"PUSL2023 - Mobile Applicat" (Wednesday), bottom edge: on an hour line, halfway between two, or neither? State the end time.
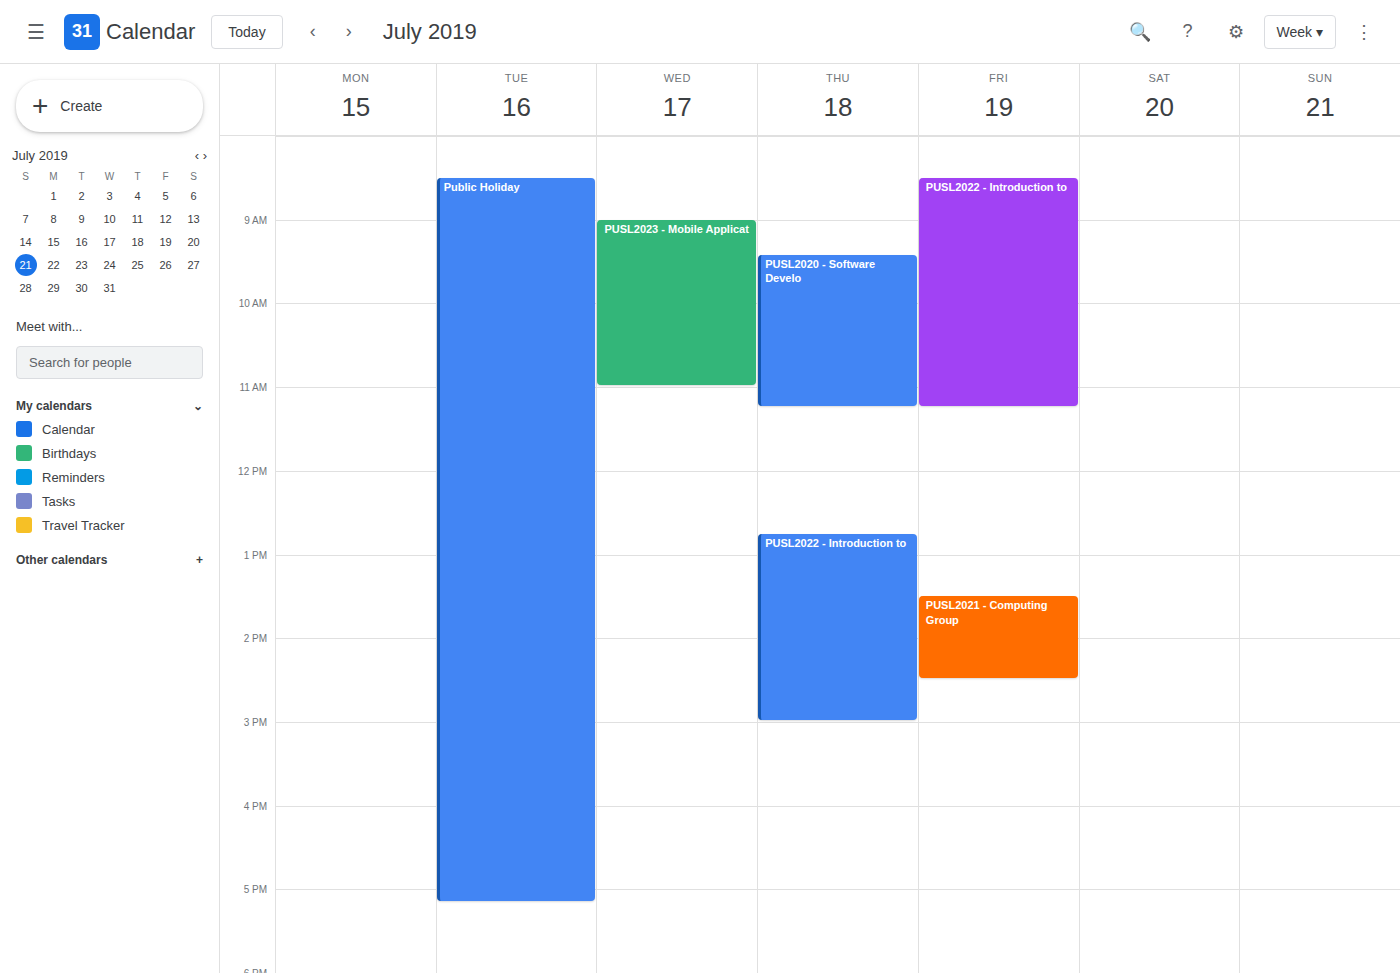
11:00 AM -- exactly on the 11 AM line.